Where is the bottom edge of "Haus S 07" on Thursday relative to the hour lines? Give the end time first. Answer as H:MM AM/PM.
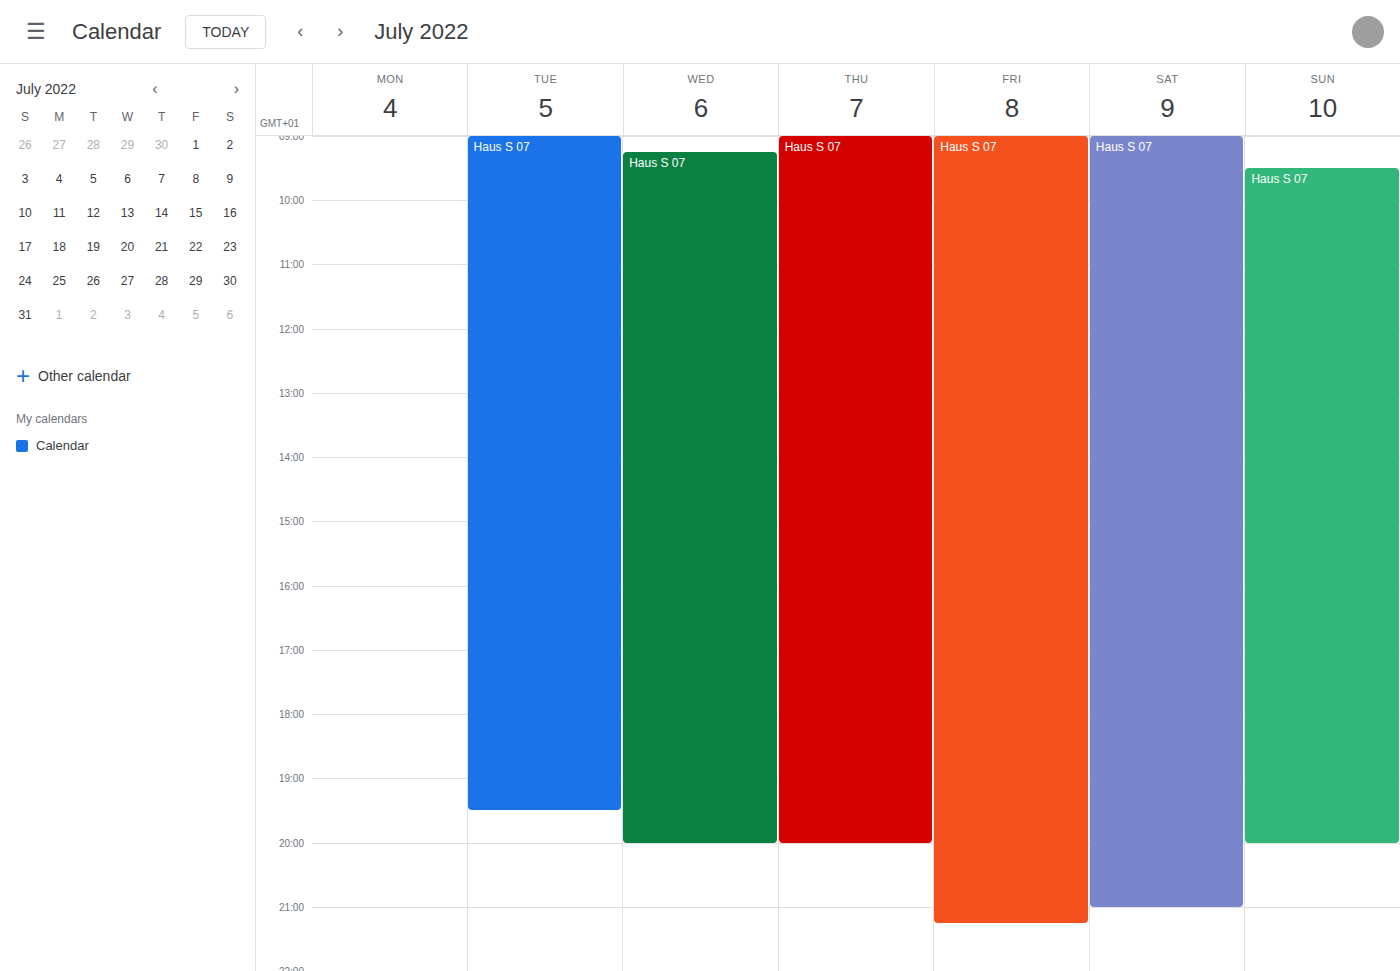
8:00 PM -- exactly on the 8 PM line.